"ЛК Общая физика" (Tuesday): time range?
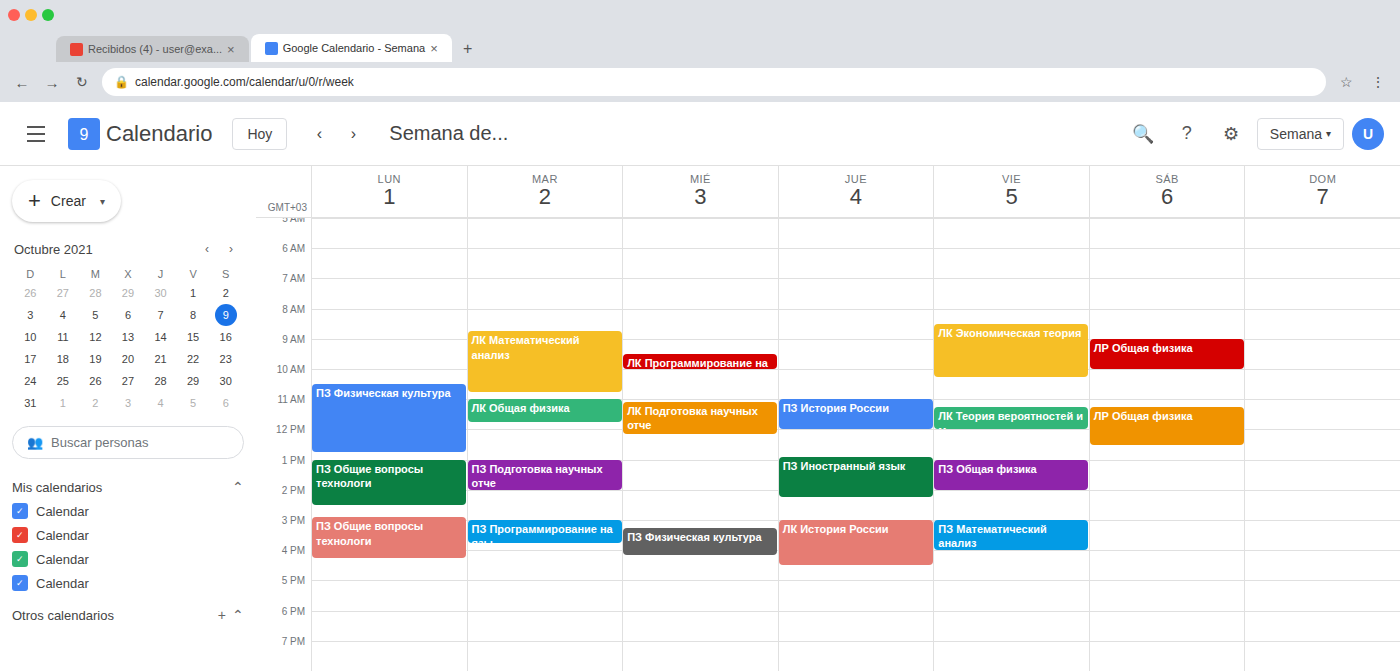
11:00 to 11:45